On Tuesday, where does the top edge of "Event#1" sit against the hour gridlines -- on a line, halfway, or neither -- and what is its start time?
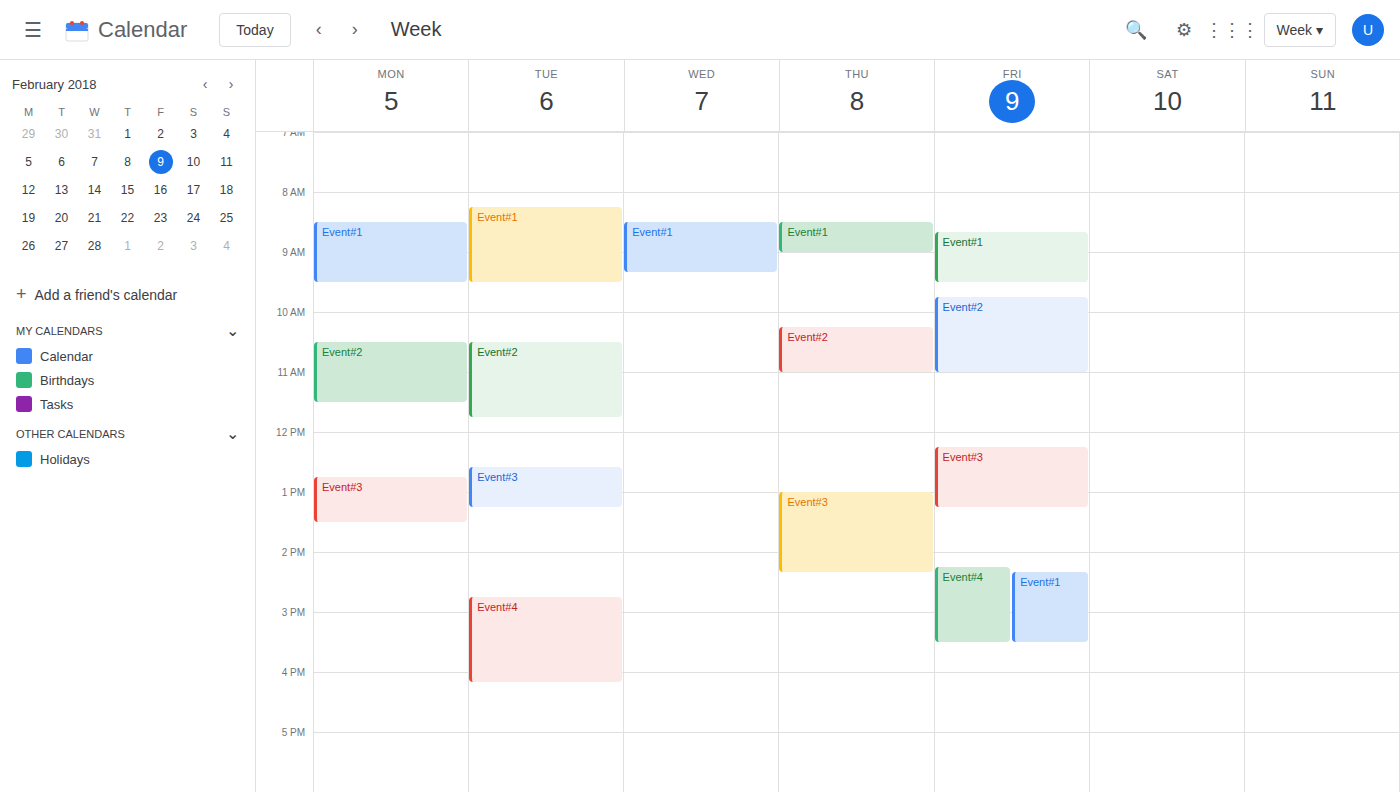
8:15 AM -- neither: a quarter of the way from the 8 AM line to the 9 AM line.